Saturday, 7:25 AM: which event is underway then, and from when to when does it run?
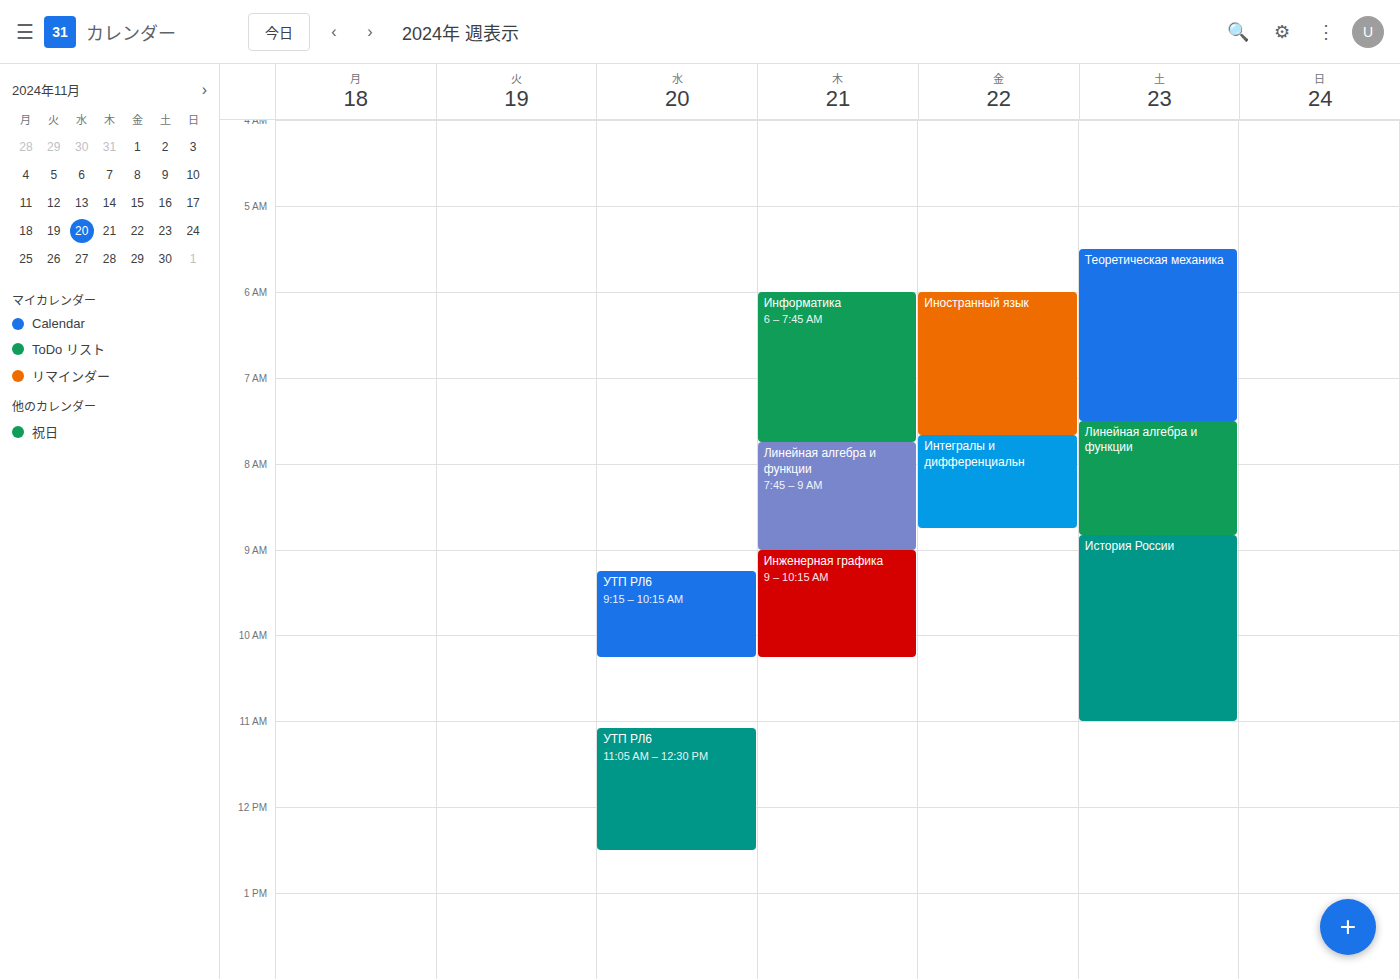
"Теоретическая механика", 5:30 AM to 7:30 AM